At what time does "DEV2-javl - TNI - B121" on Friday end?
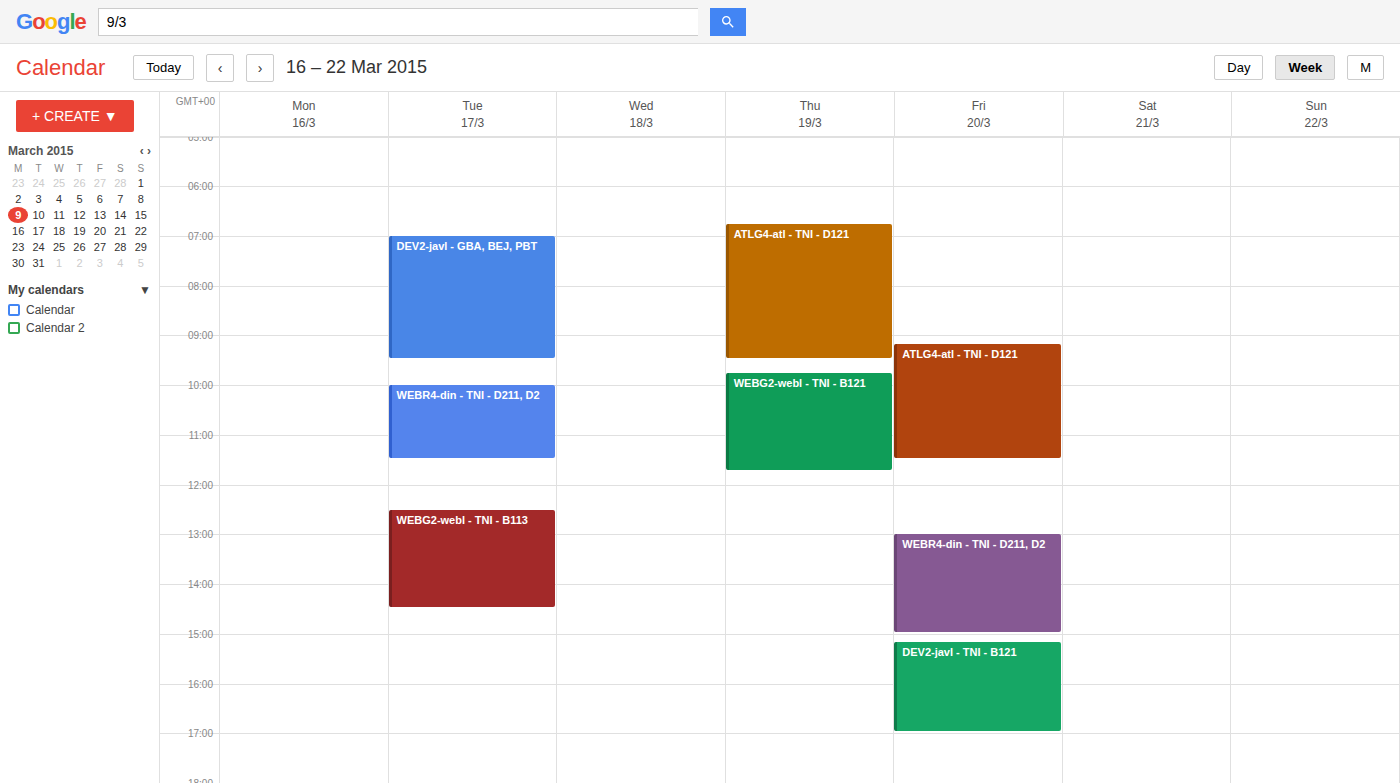
5:00 PM